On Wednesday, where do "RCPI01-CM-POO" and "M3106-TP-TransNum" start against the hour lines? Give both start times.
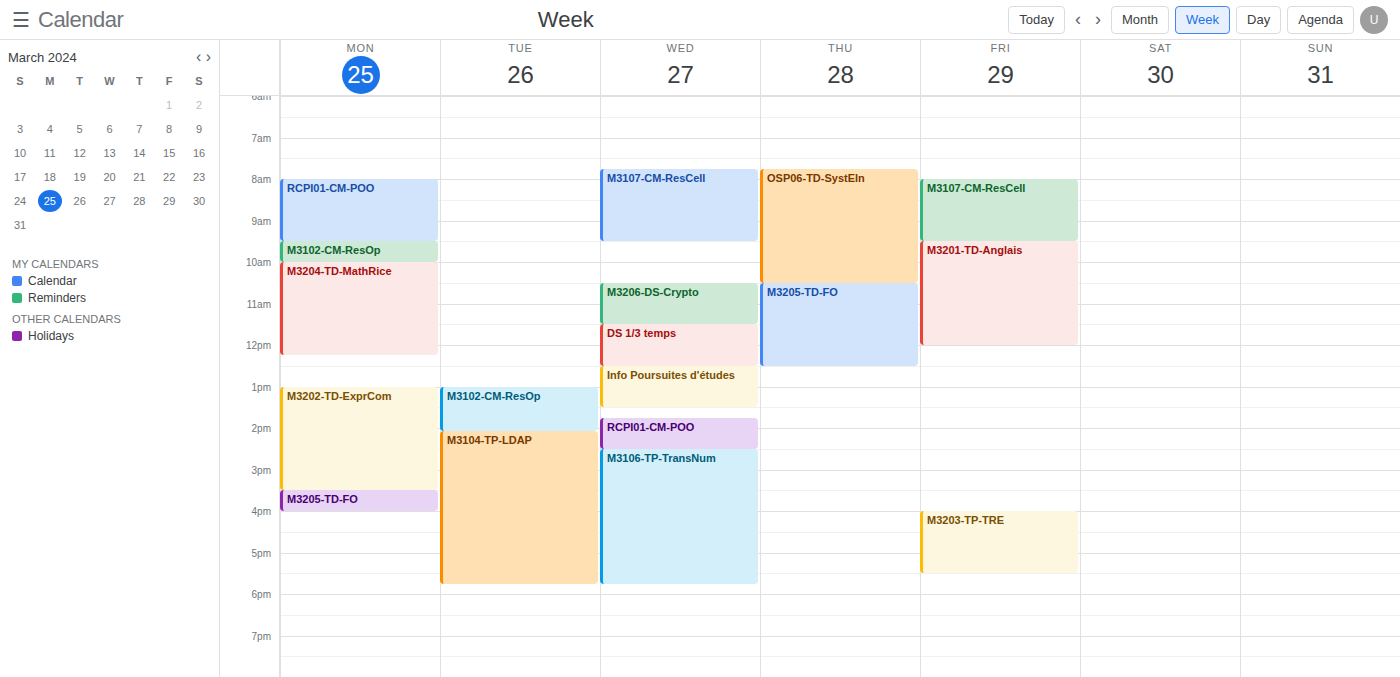
"RCPI01-CM-POO": 1:45 PM, neither: three quarters of the way from the 1 PM line to the 2 PM line. "M3106-TP-TransNum": 2:30 PM, halfway between the 2 PM and 3 PM lines.